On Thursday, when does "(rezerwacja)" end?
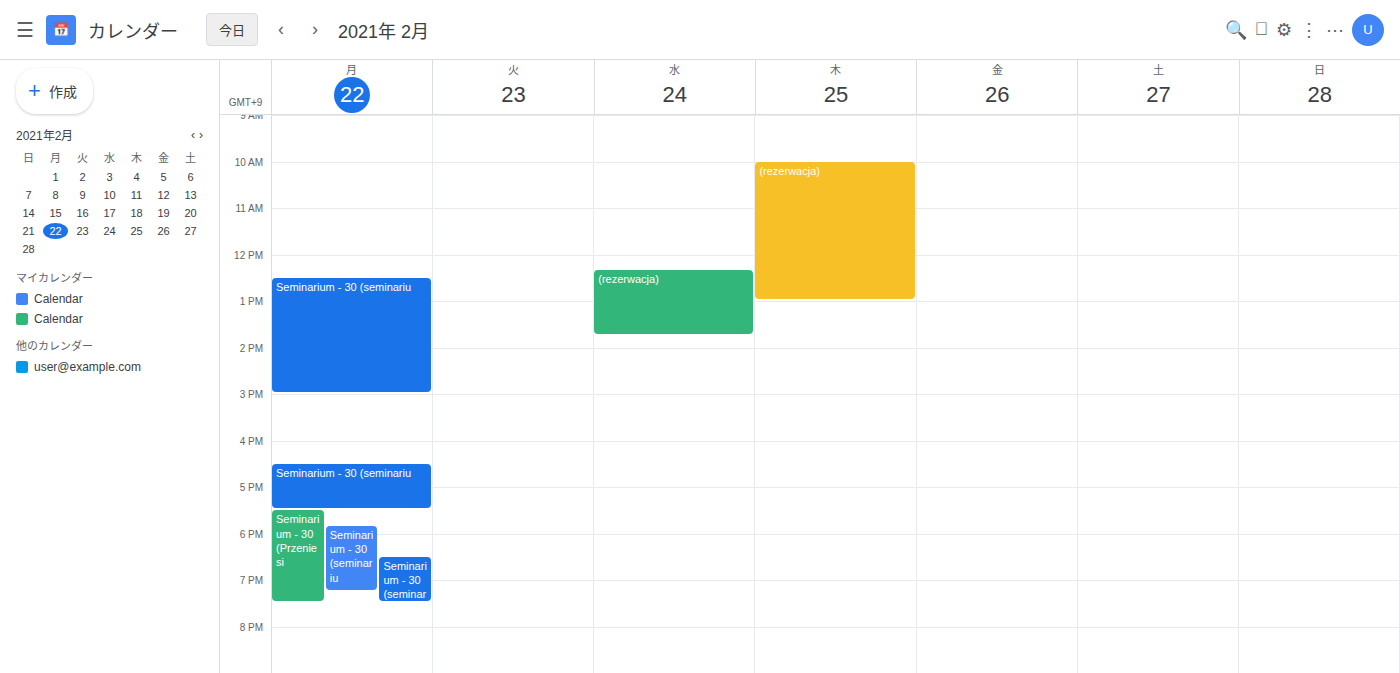
1:00 PM